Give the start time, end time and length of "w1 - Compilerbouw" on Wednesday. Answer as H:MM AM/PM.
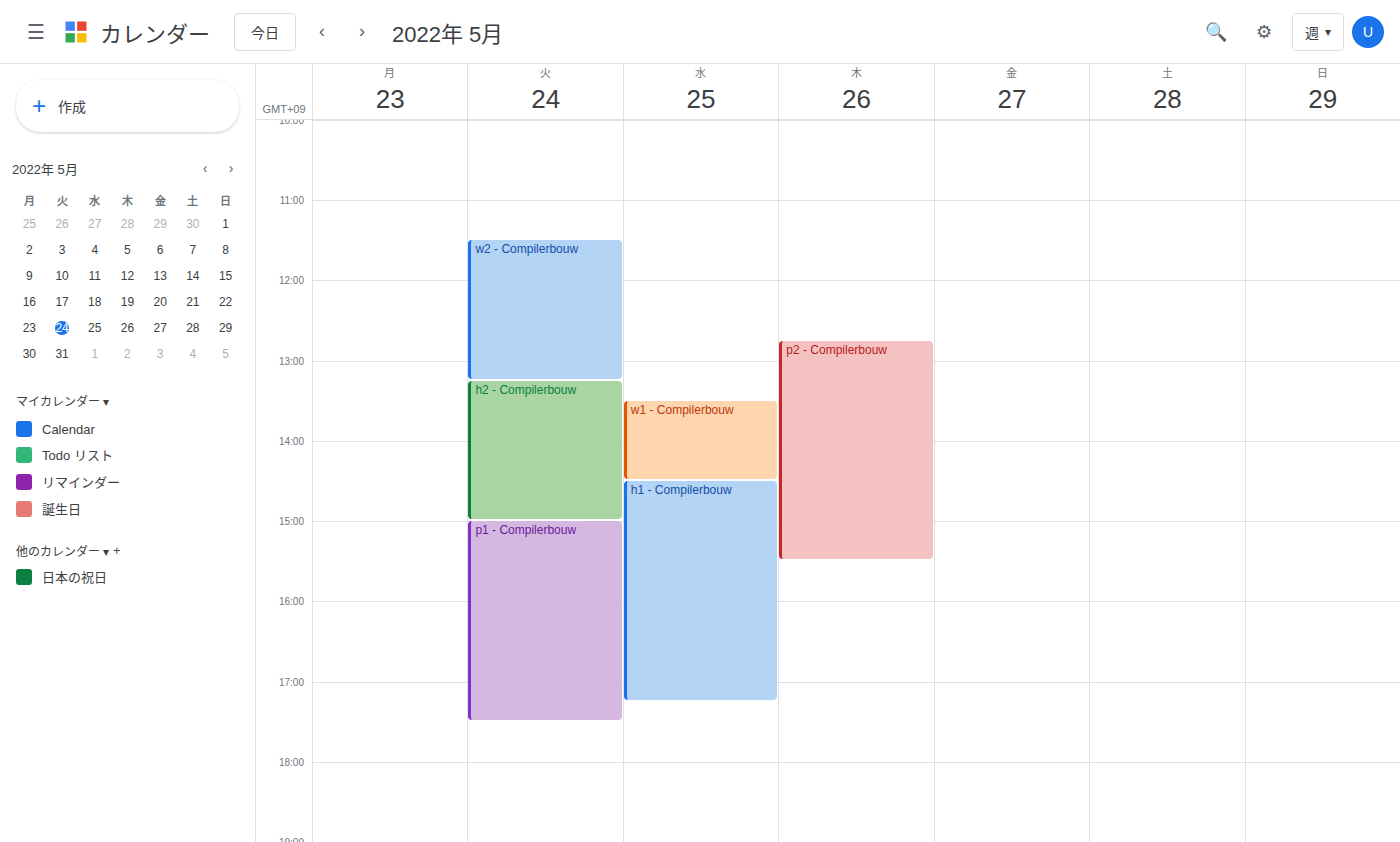
1:30 PM to 2:30 PM, 1 hour